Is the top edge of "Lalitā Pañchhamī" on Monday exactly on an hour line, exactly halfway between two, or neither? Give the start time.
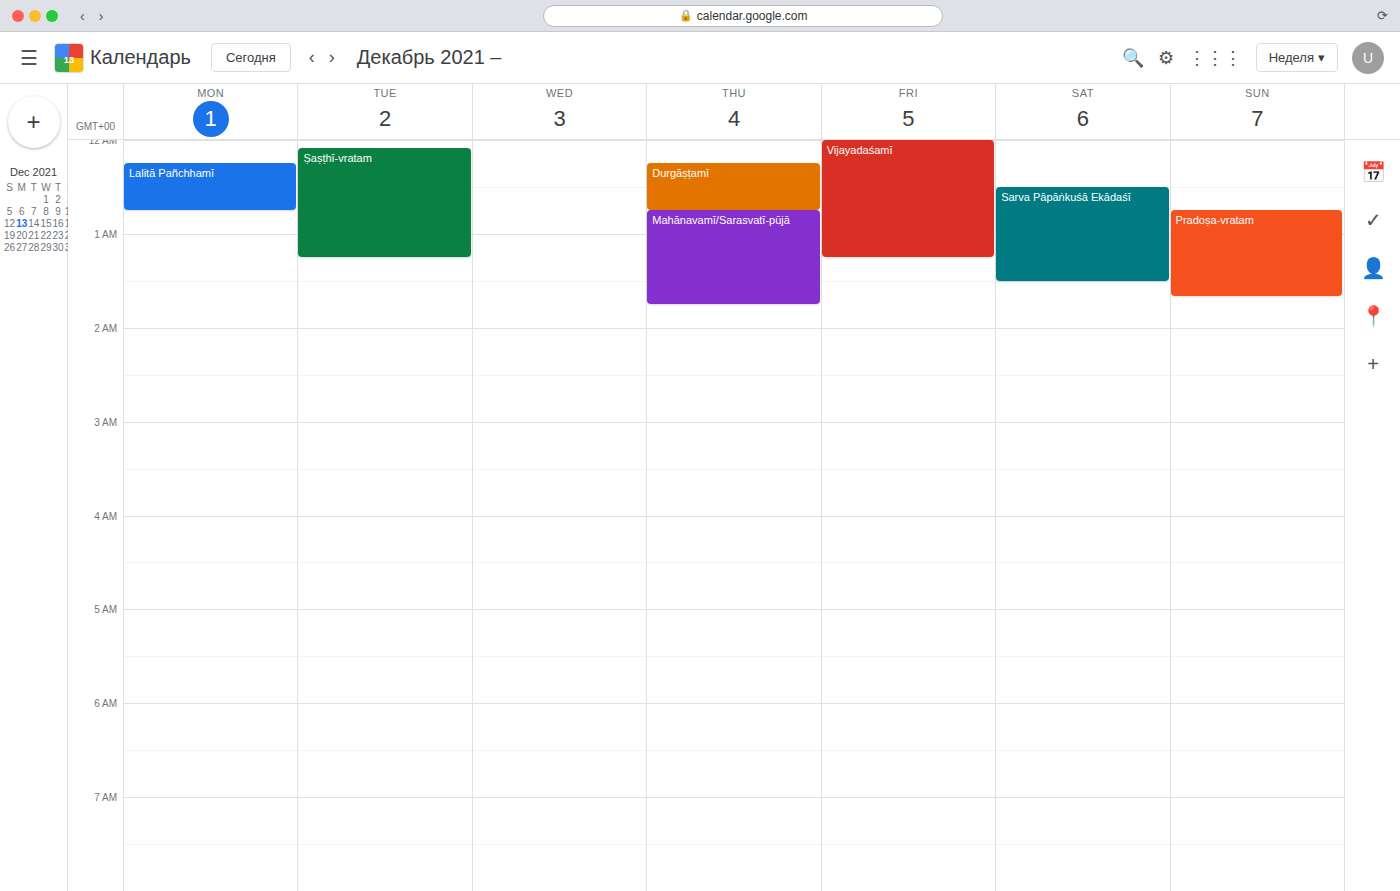
12:15 AM -- neither: a quarter of the way from the 12 AM line to the 1 AM line.